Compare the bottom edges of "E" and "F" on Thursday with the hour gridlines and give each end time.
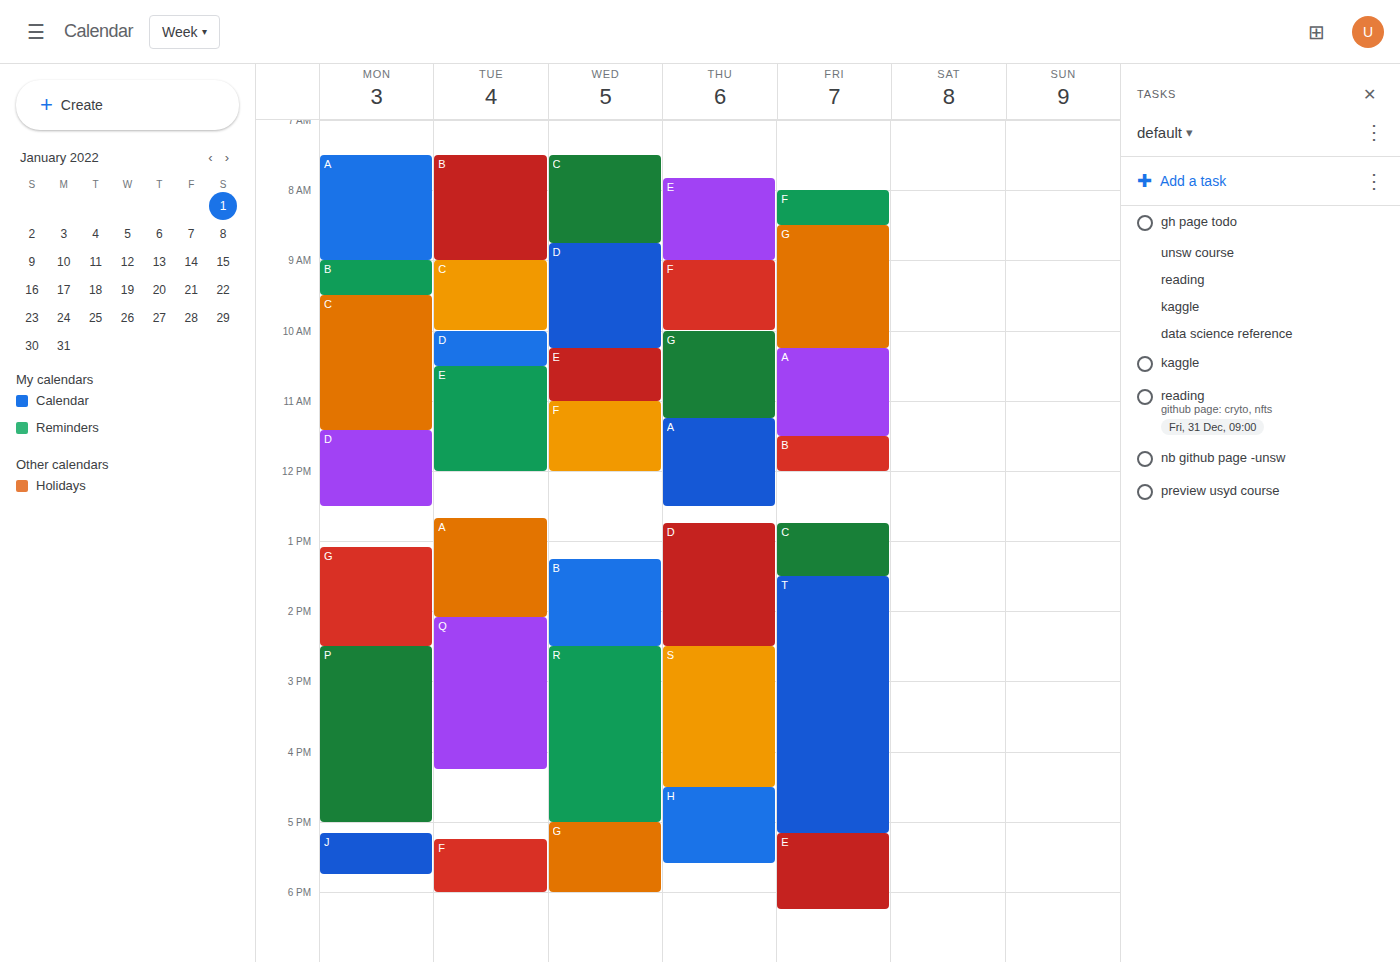
"E": 9:00 AM, exactly on the 9 AM line. "F": 10:00 AM, exactly on the 10 AM line.